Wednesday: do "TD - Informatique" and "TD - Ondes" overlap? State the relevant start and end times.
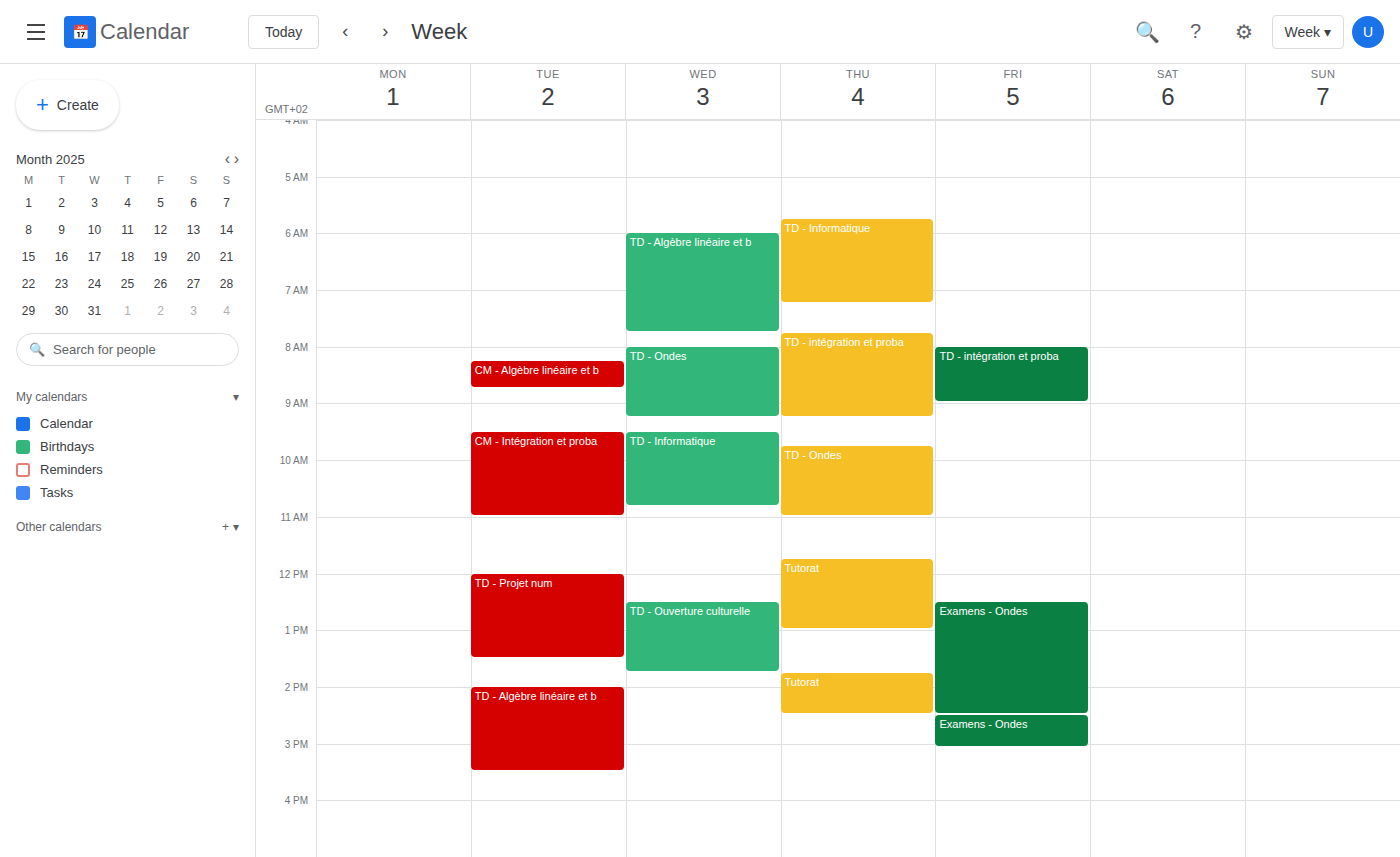
"TD - Ondes" ends at 9:15 AM and "TD - Informatique" starts at 9:30 AM -- no overlap.